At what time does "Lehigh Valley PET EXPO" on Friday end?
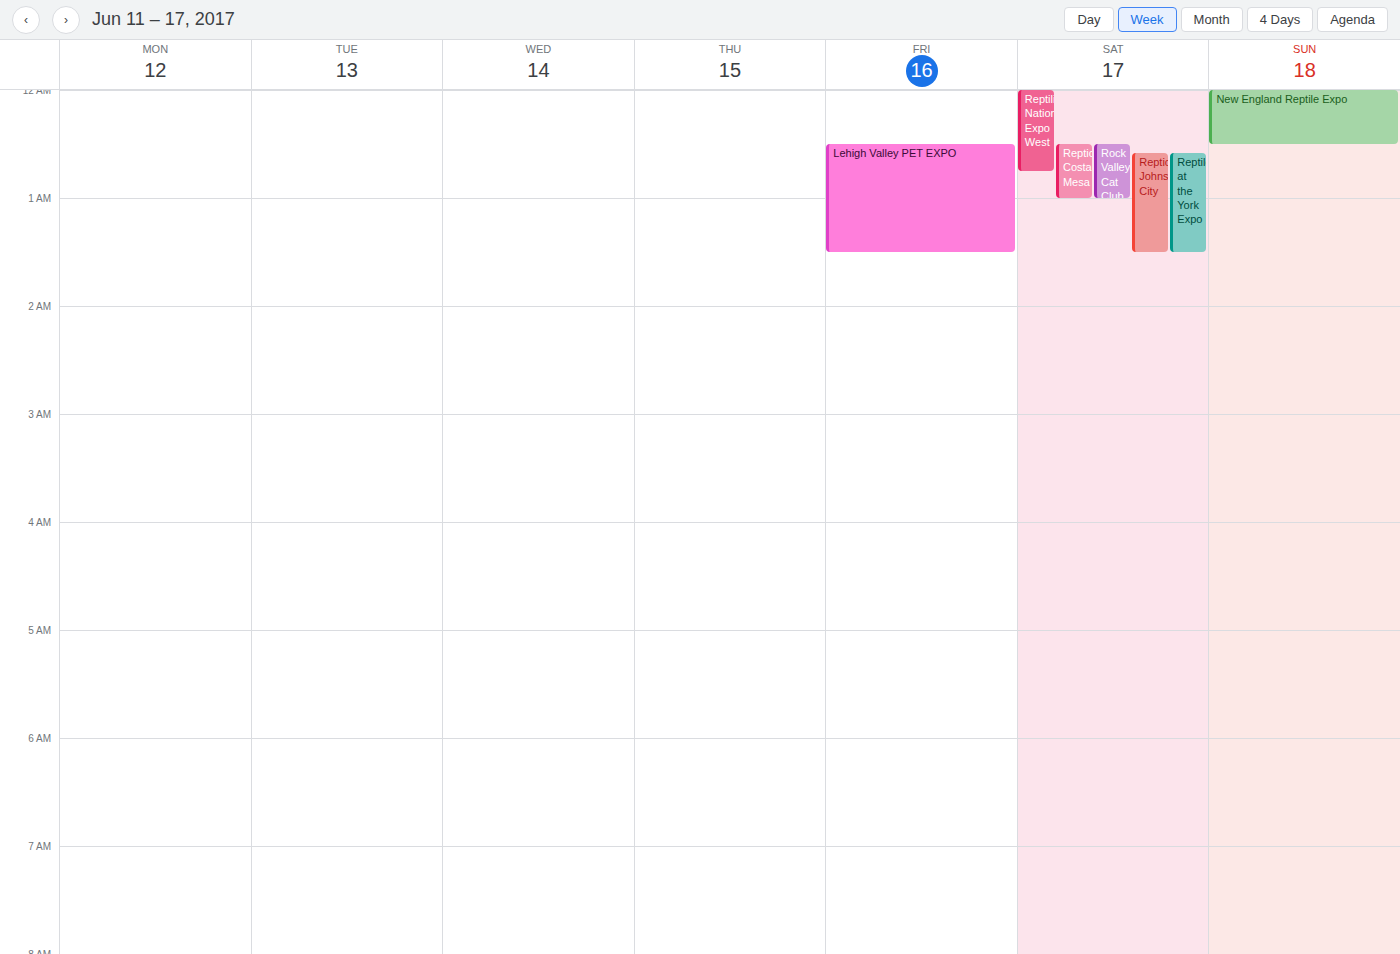
1:30 AM